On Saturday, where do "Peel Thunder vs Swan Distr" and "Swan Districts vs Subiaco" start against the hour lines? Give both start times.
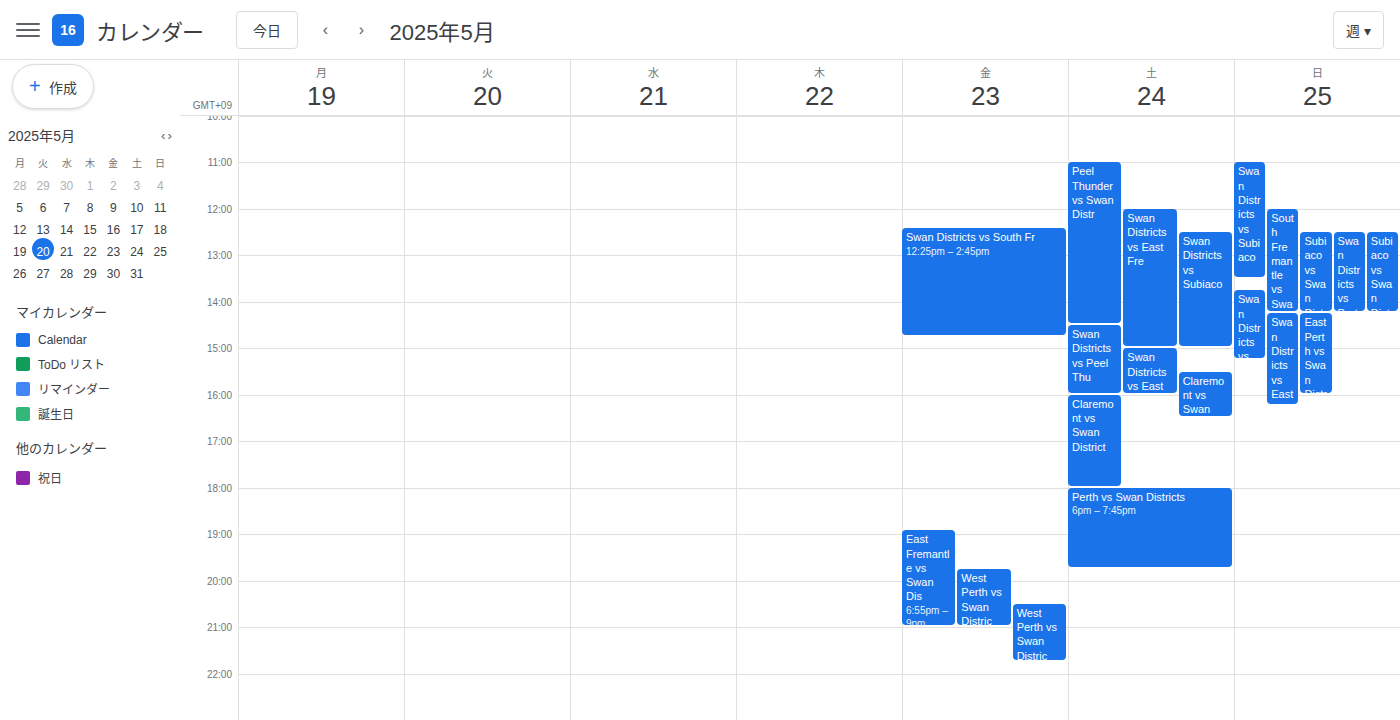
"Peel Thunder vs Swan Distr": 11:00 AM, exactly on the 11 AM line. "Swan Districts vs Subiaco": 12:30 PM, halfway between the 12 PM and 1 PM lines.